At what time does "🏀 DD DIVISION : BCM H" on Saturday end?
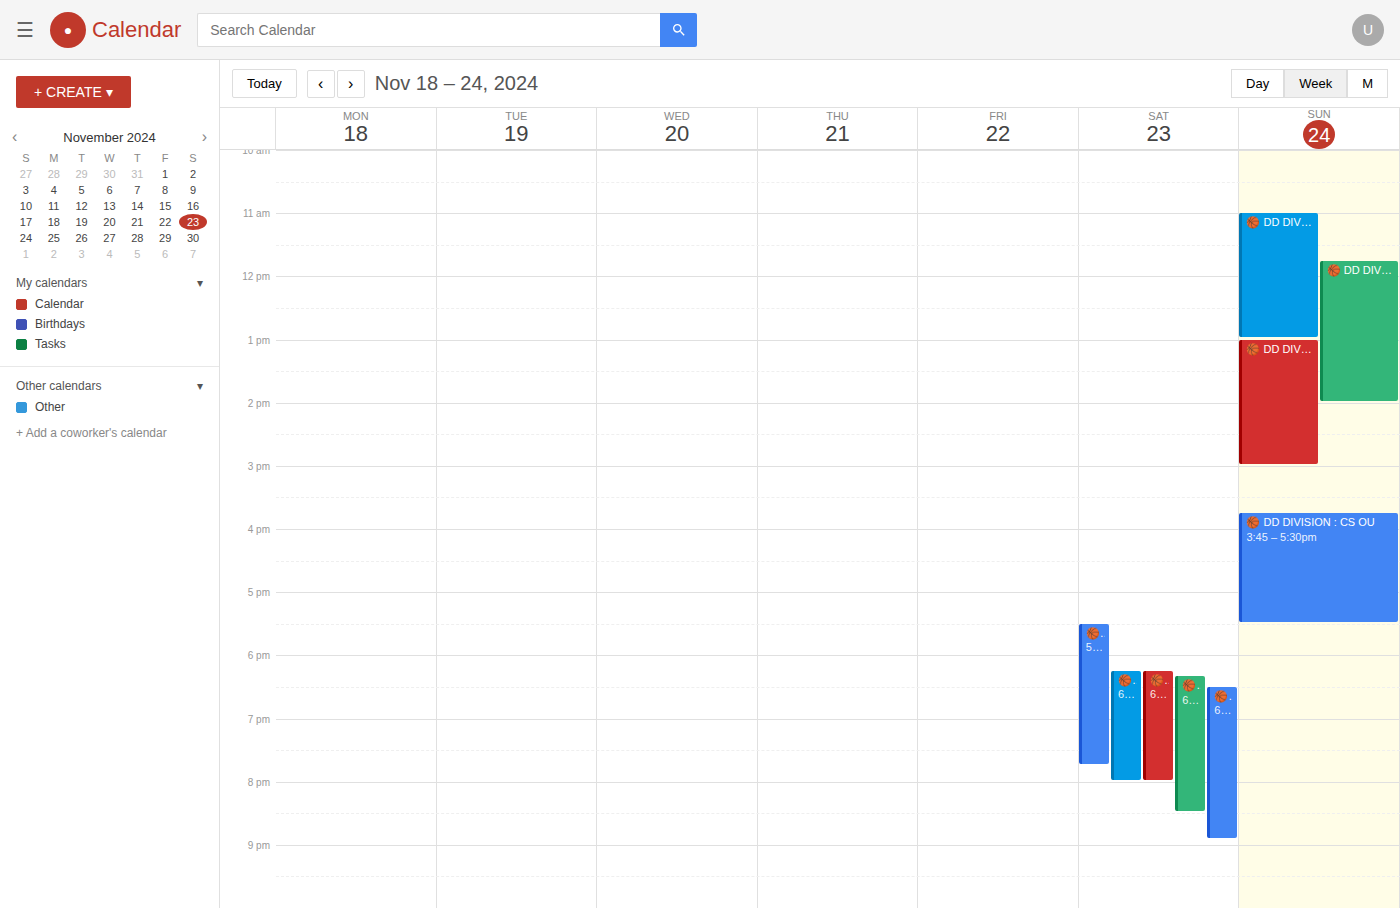
7:45 PM